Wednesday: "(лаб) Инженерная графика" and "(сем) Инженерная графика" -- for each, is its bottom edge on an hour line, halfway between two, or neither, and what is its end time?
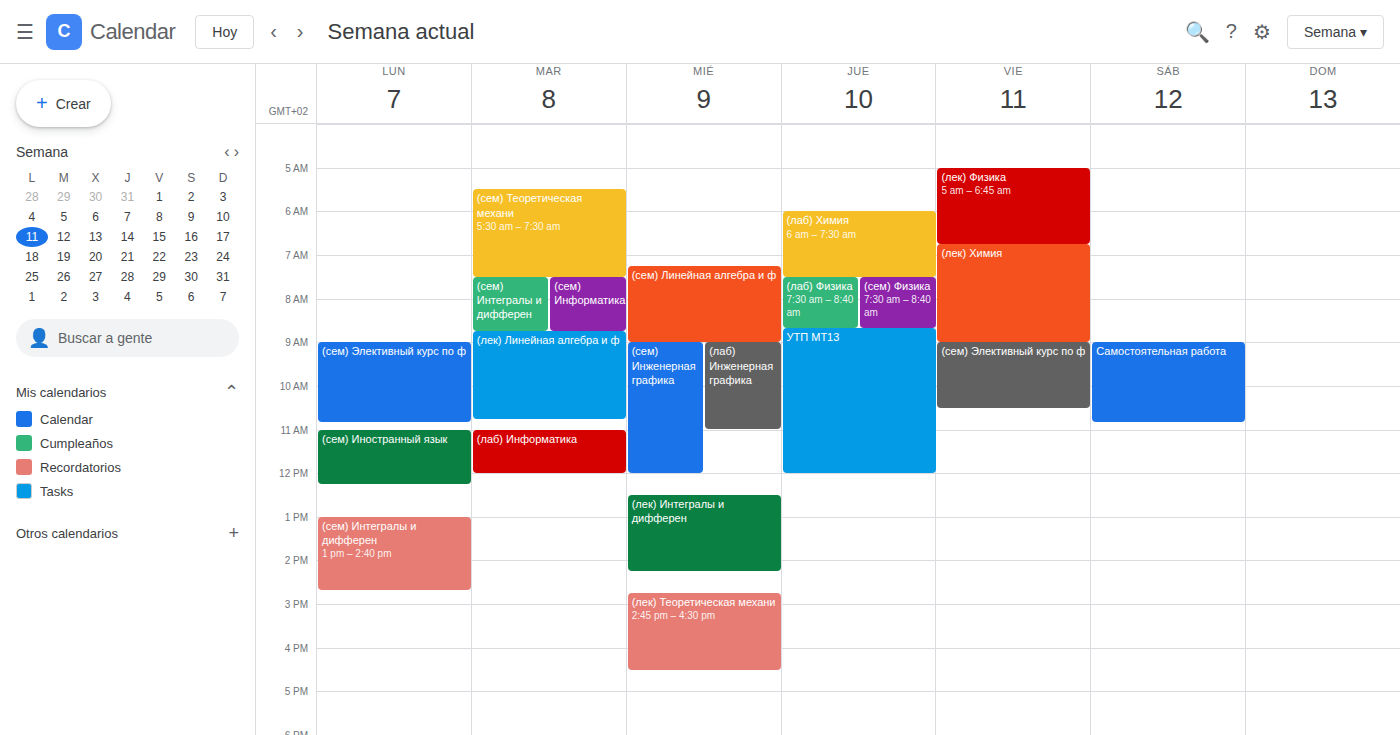
"(лаб) Инженерная графика": 11:00 AM, exactly on the 11 AM line. "(сем) Инженерная графика": 12:00 PM, exactly on the 12 PM line.